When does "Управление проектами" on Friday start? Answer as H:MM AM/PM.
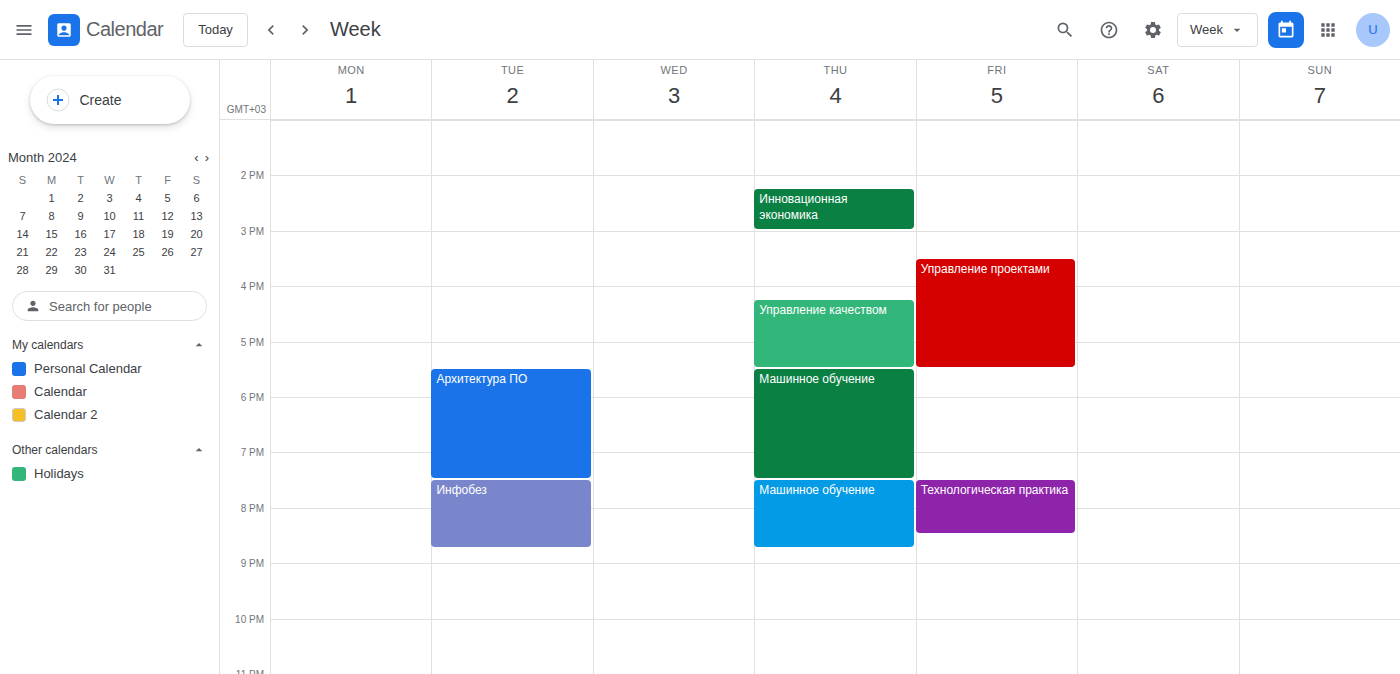
3:30 PM